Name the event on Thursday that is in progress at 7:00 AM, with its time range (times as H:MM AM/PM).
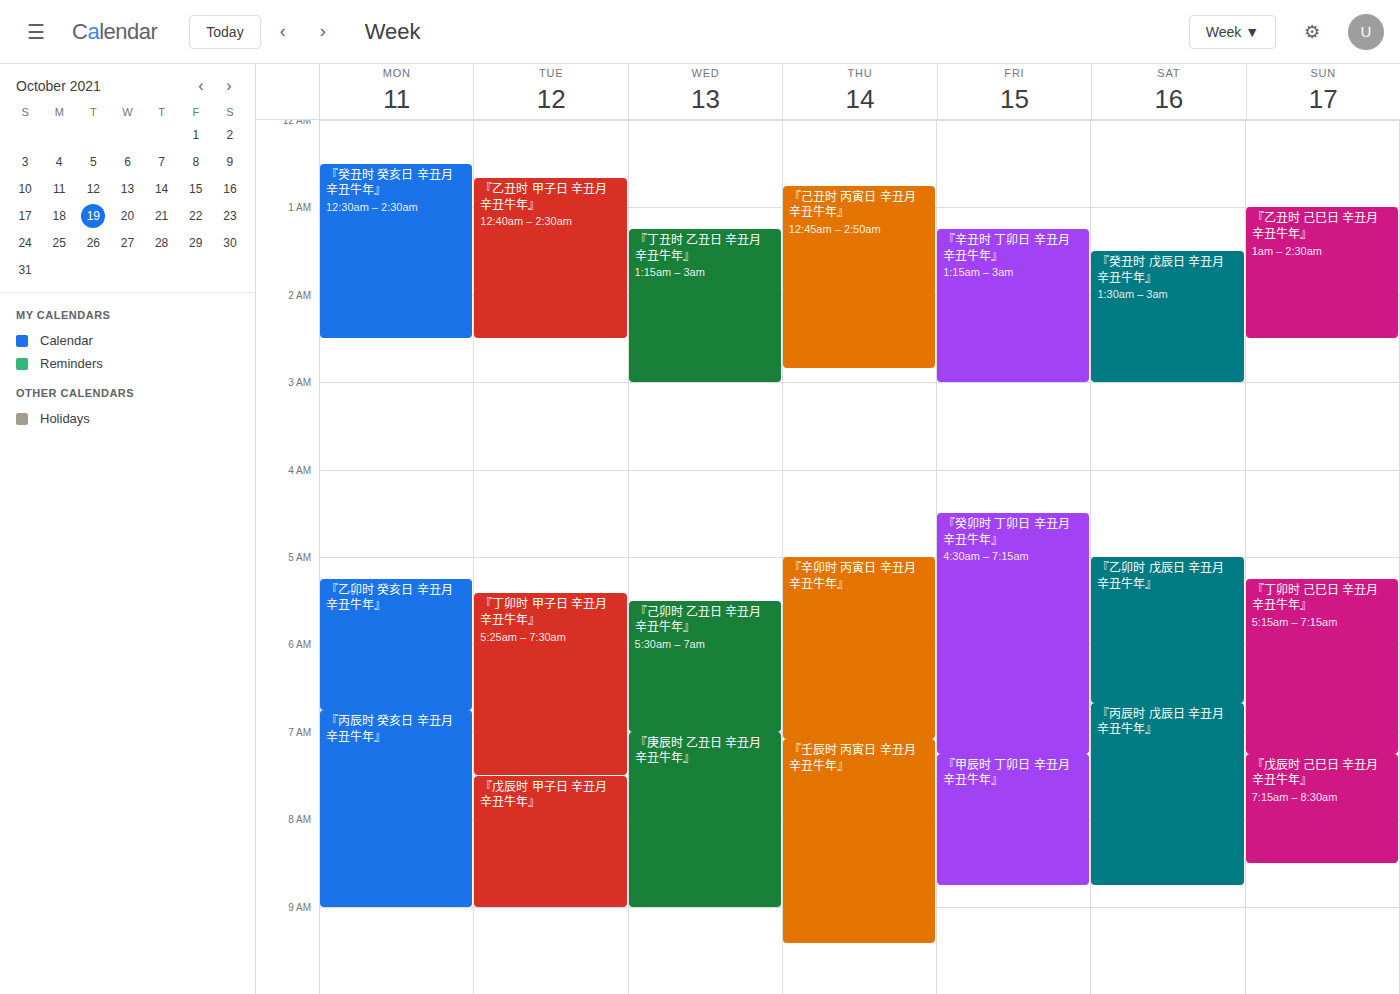
"『辛卯时 丙寅日 辛丑月 辛丑牛年』", 5:00 AM to 7:05 AM